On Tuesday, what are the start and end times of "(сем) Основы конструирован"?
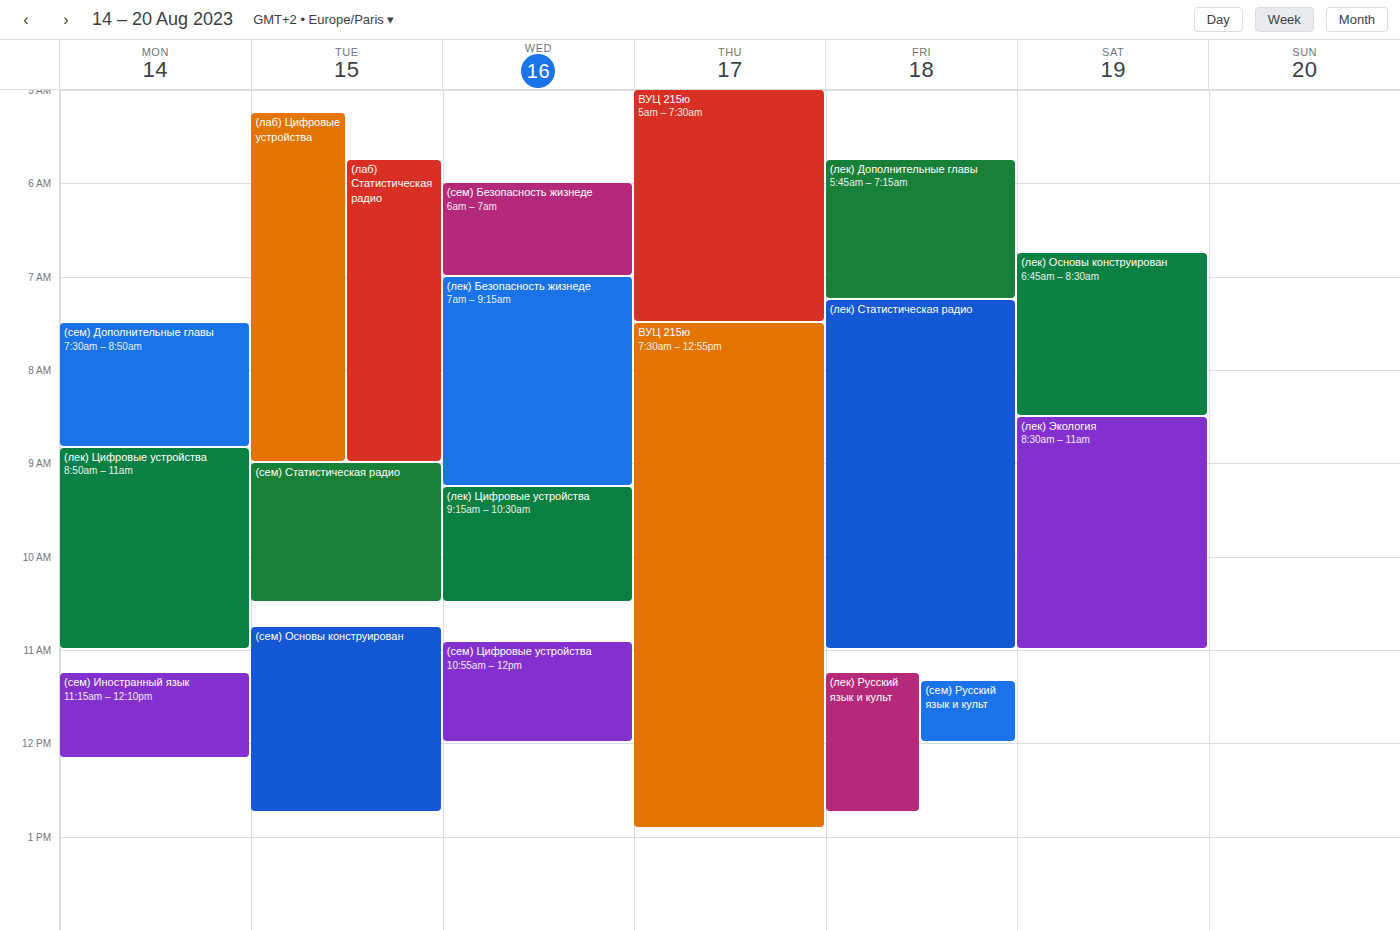
10:45 AM to 12:45 PM